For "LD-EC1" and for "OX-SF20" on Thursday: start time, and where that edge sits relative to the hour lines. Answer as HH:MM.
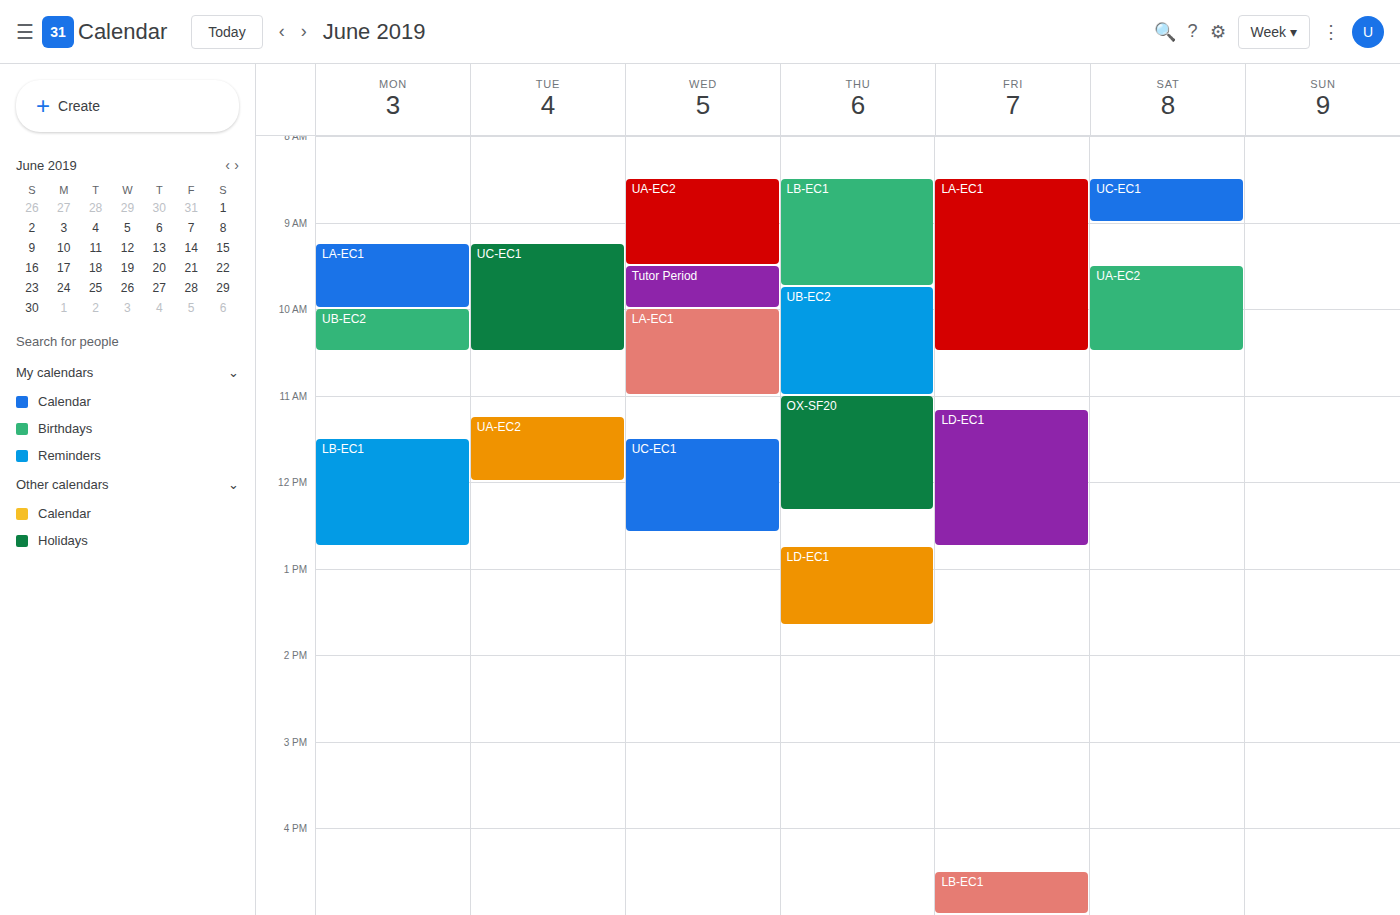
"LD-EC1": 12:45, neither: three quarters of the way from the 12:00 line to the 13:00 line. "OX-SF20": 11:00, exactly on the 11:00 line.